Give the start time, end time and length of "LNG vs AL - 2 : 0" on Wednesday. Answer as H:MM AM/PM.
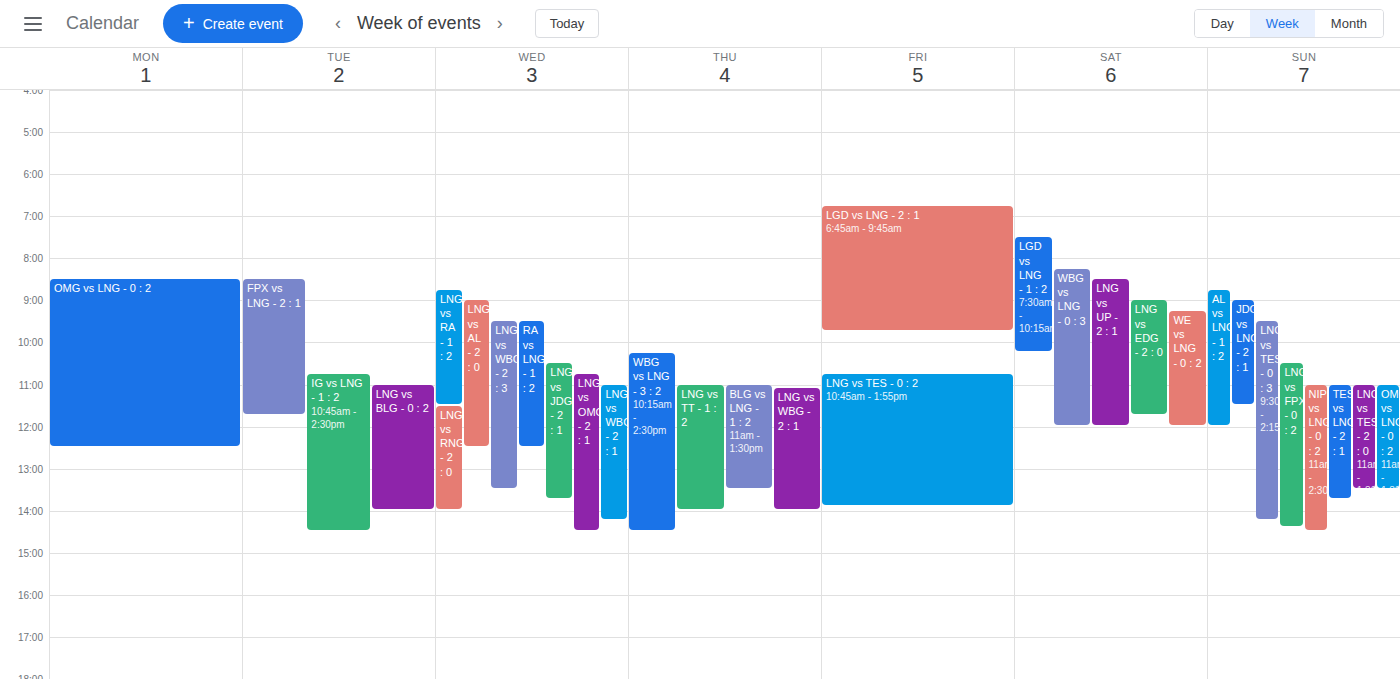
9:00 AM to 12:30 PM, 3 hours 30 minutes